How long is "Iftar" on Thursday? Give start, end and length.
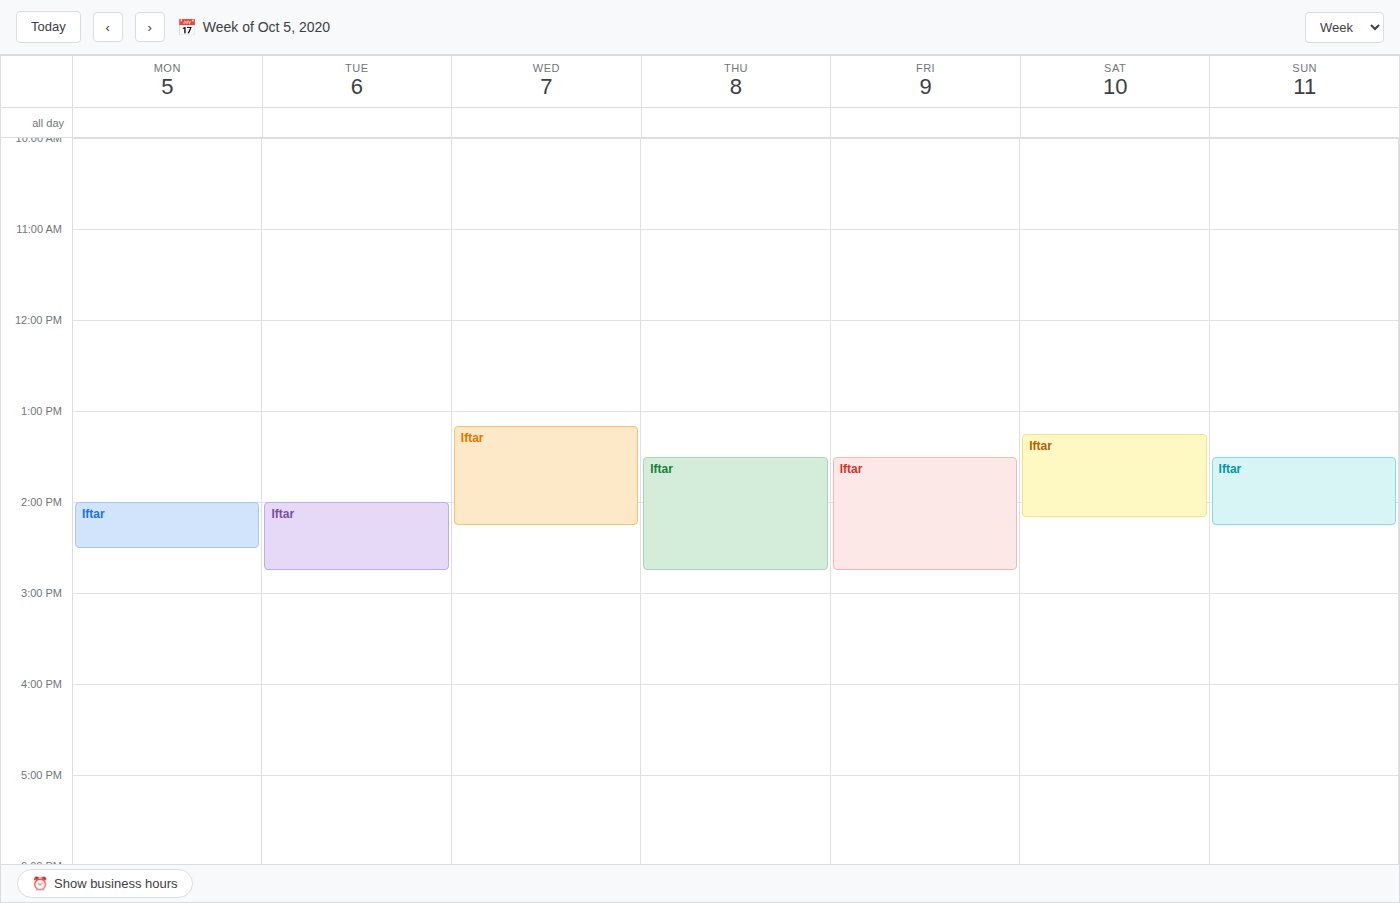
1:30 PM to 2:45 PM, 1 hour 15 minutes